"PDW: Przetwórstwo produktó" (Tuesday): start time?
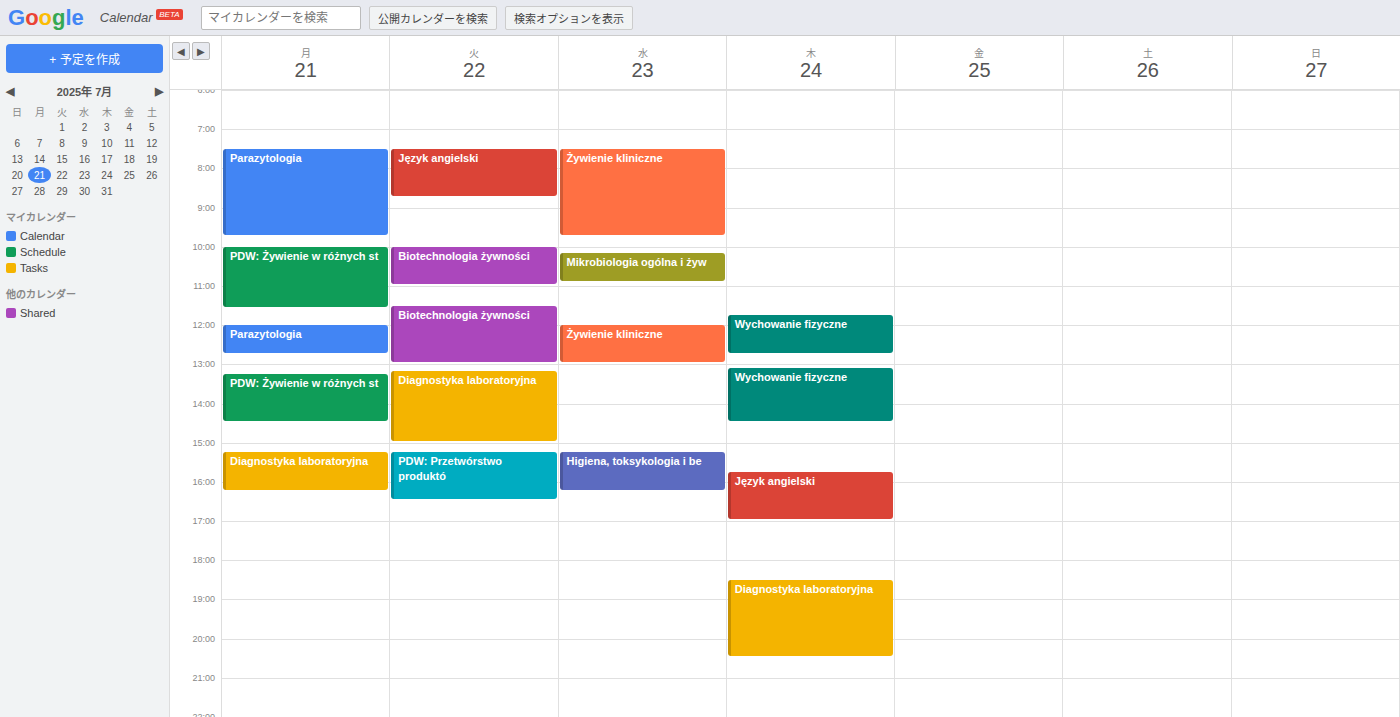
3:15 PM